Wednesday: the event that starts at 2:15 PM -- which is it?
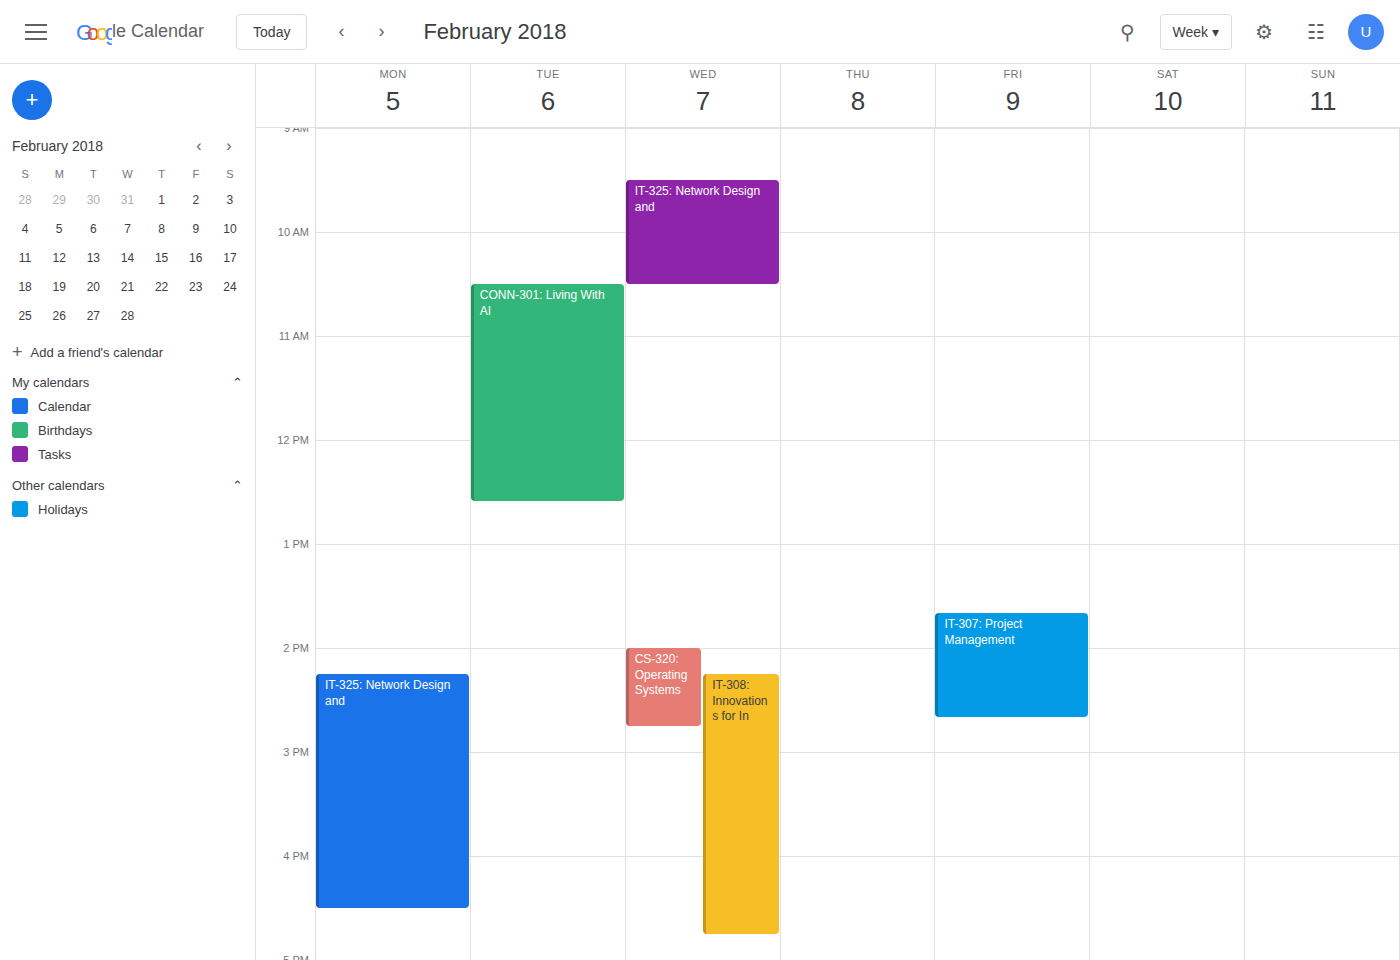
"IT-308: Innovations for In"